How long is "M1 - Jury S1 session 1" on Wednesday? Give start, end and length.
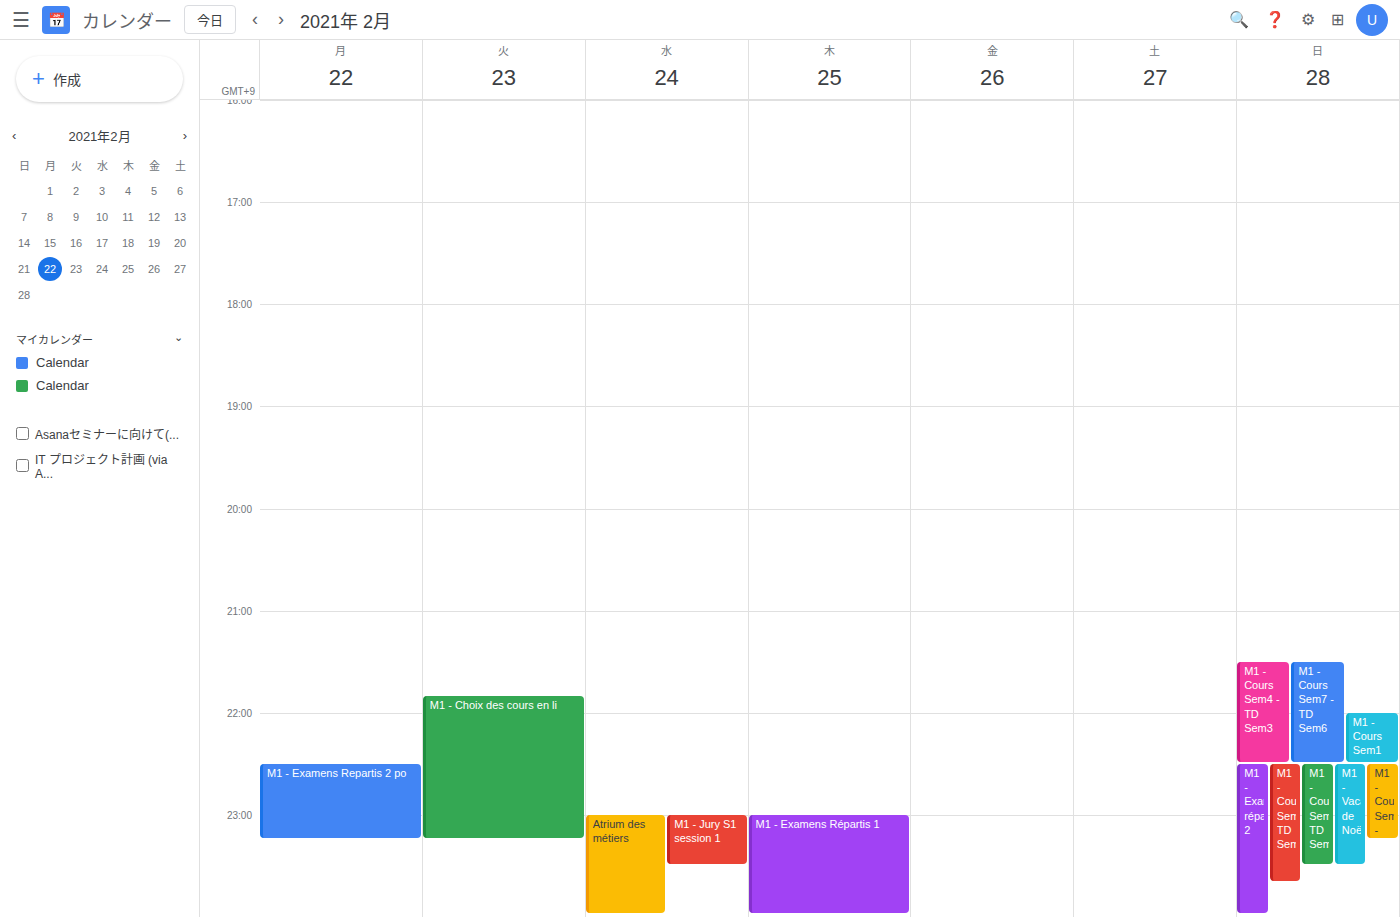
11:00 PM to 11:30 PM, 30 minutes